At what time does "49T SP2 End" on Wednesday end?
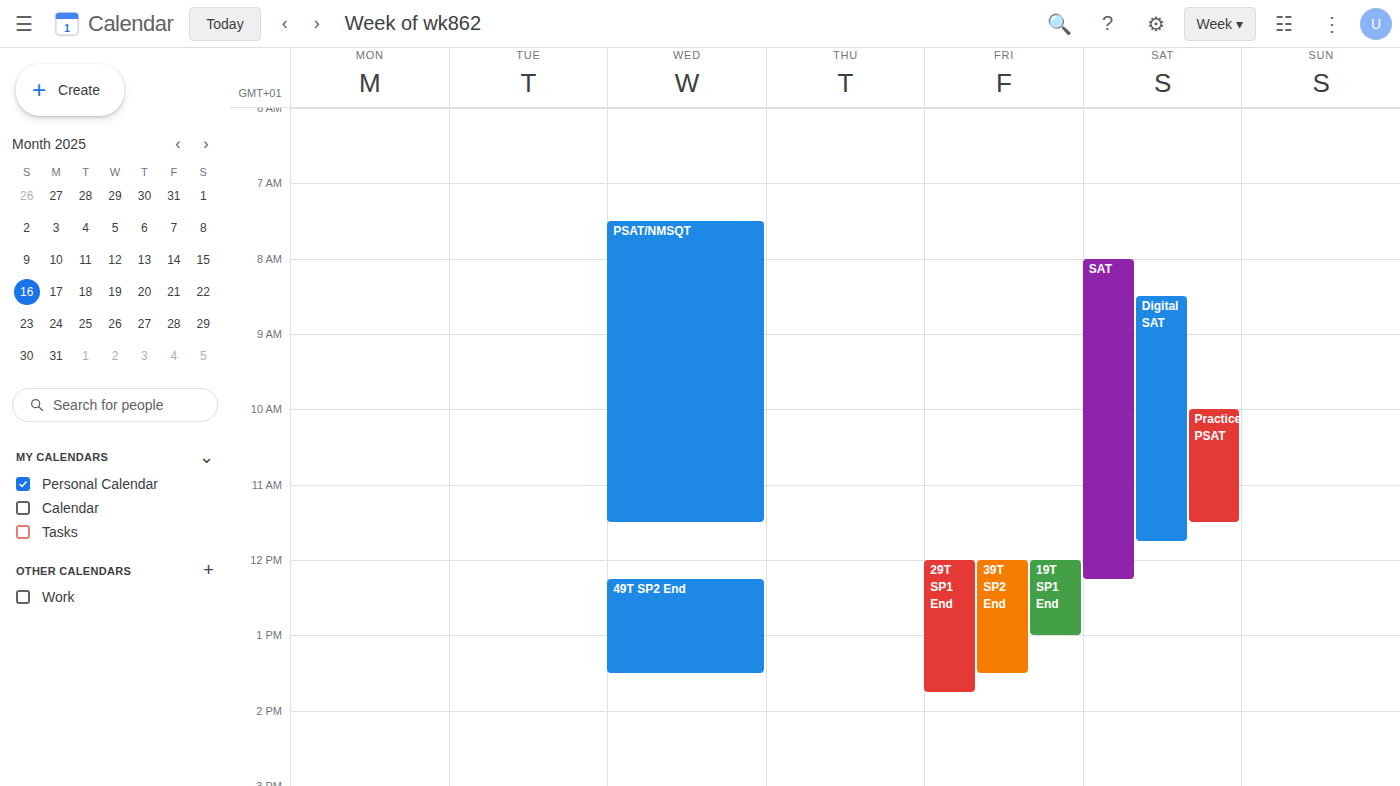
1:30 PM